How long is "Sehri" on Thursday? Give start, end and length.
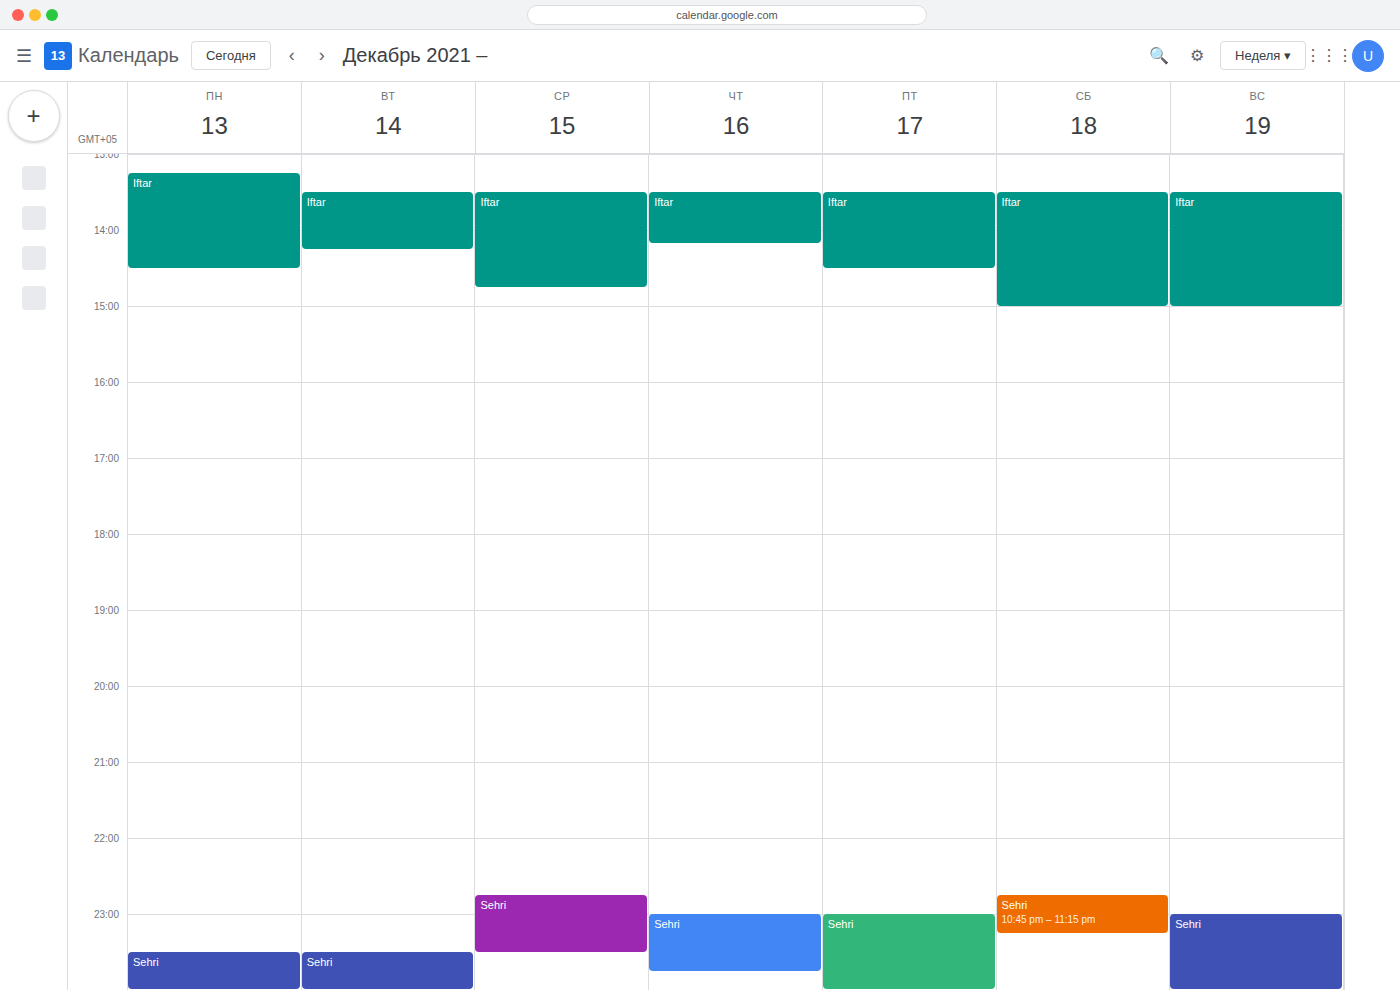
11:00 PM to 11:45 PM, 45 minutes